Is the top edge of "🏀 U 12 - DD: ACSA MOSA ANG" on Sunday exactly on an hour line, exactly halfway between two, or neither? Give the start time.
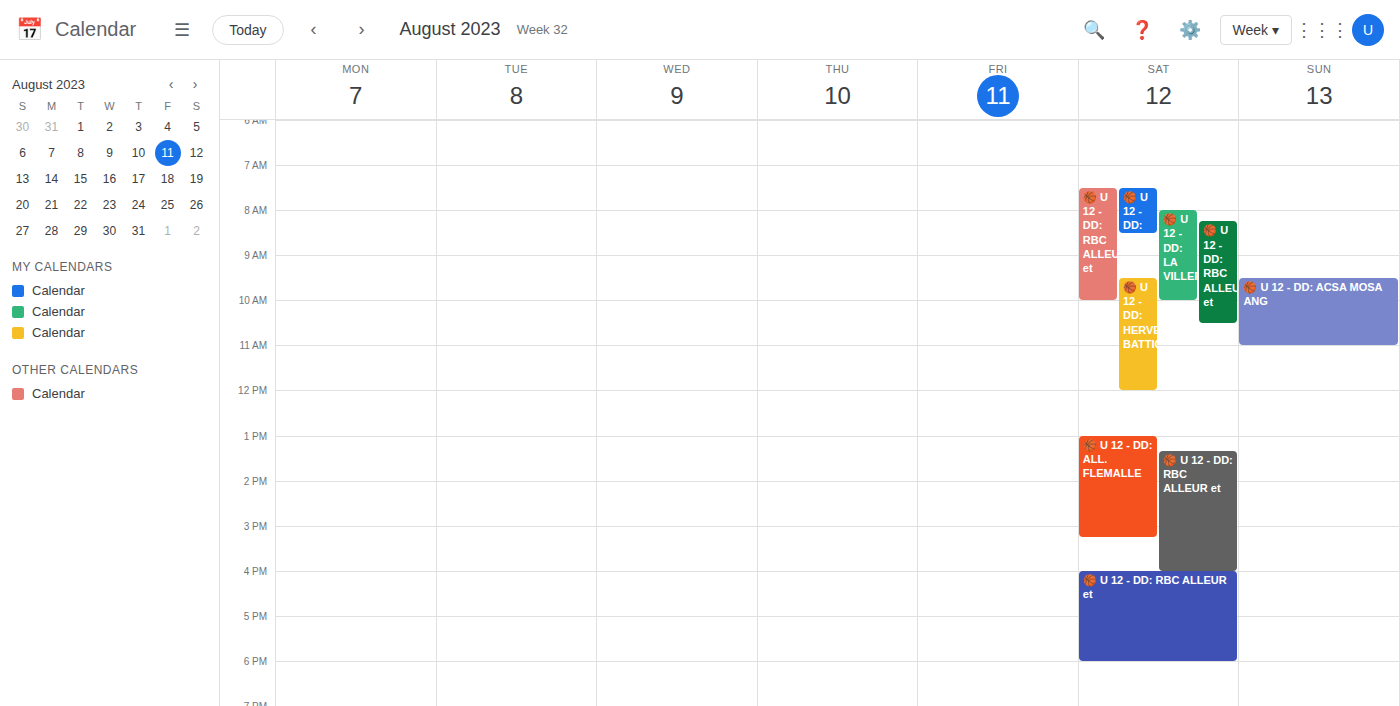
9:30 AM -- halfway between the 9 AM and 10 AM lines.